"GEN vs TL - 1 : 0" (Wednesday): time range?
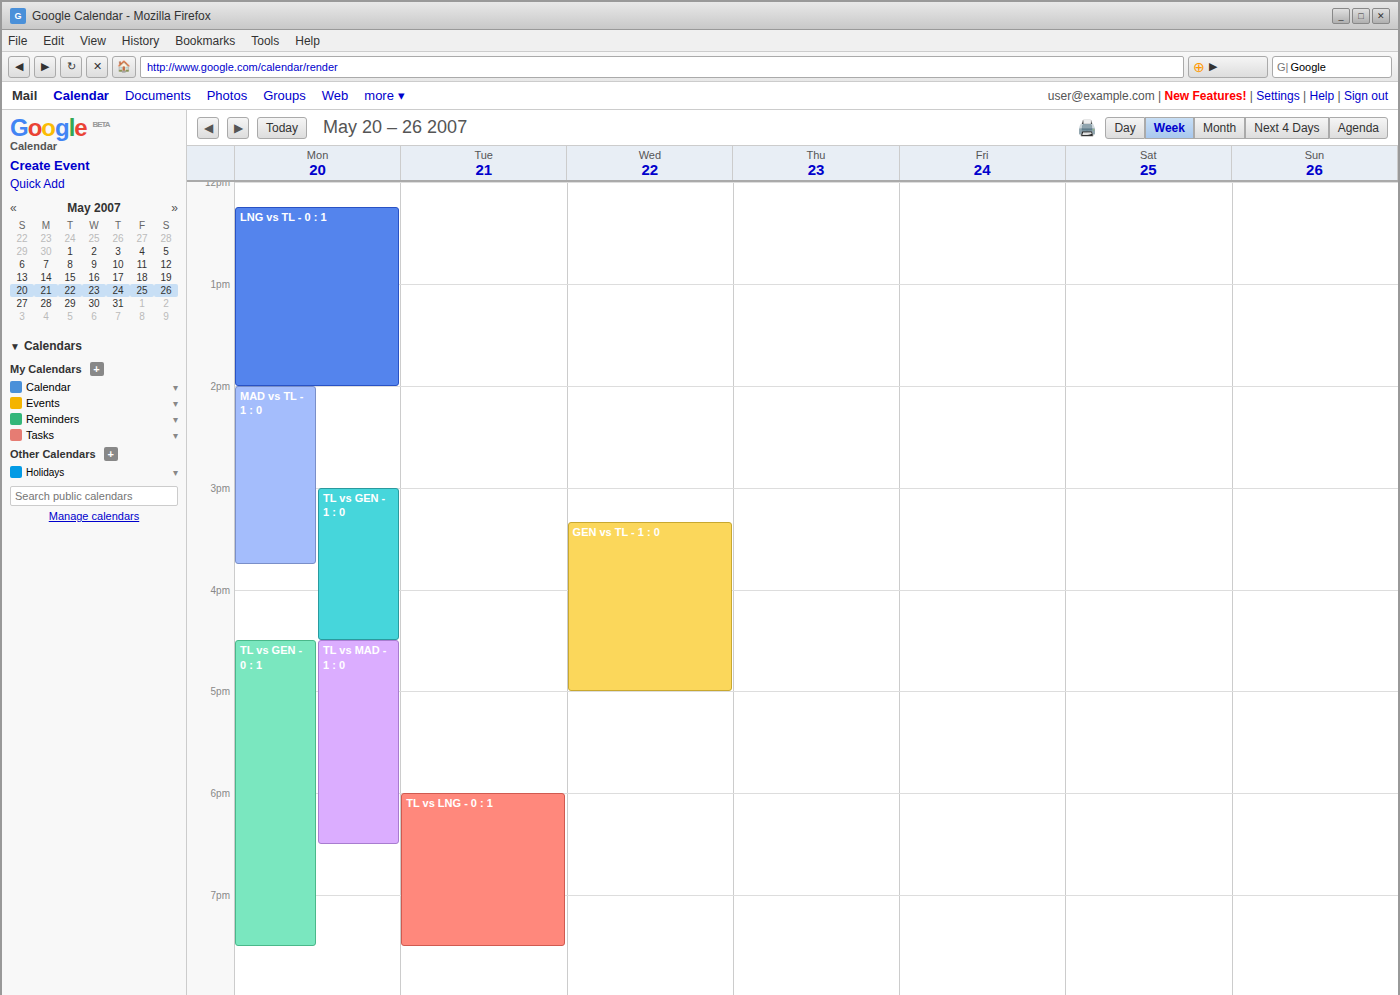
3:20 PM to 5:00 PM